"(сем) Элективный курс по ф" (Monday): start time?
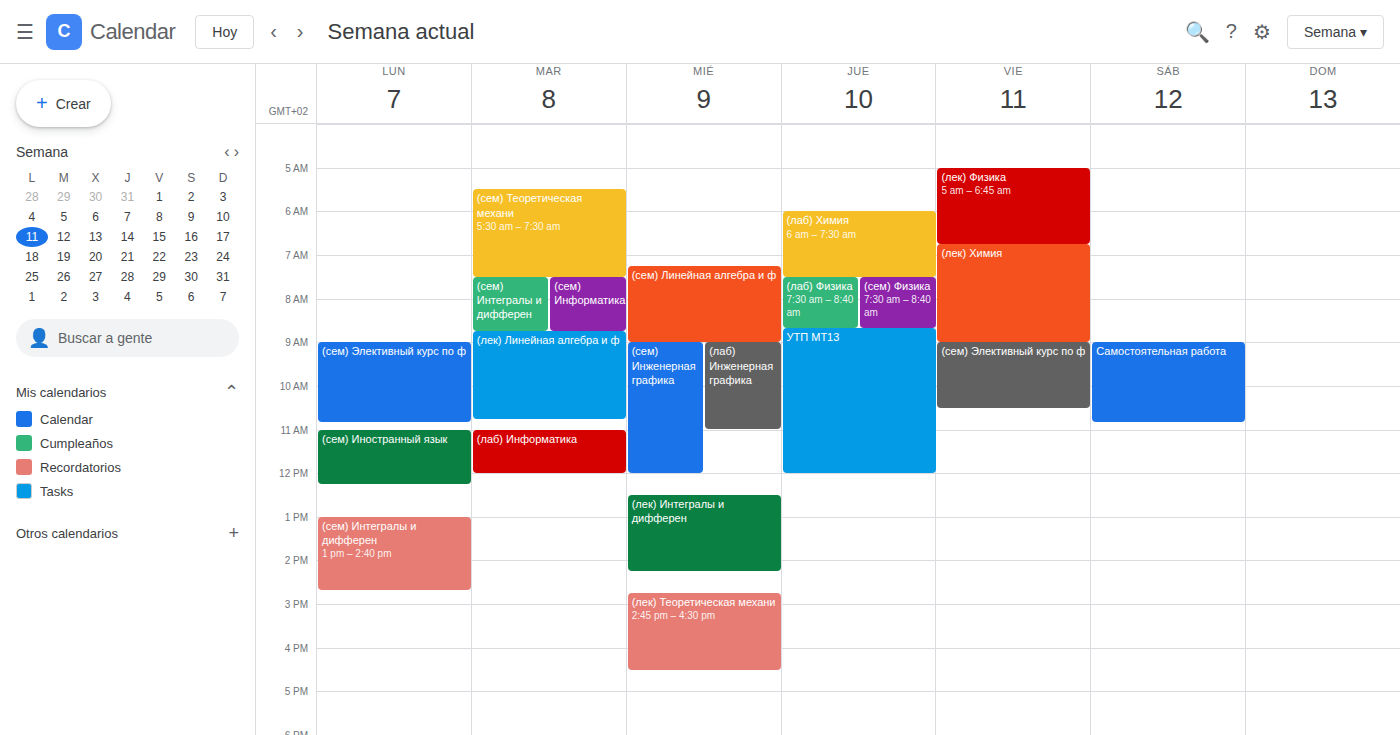
9:00 AM